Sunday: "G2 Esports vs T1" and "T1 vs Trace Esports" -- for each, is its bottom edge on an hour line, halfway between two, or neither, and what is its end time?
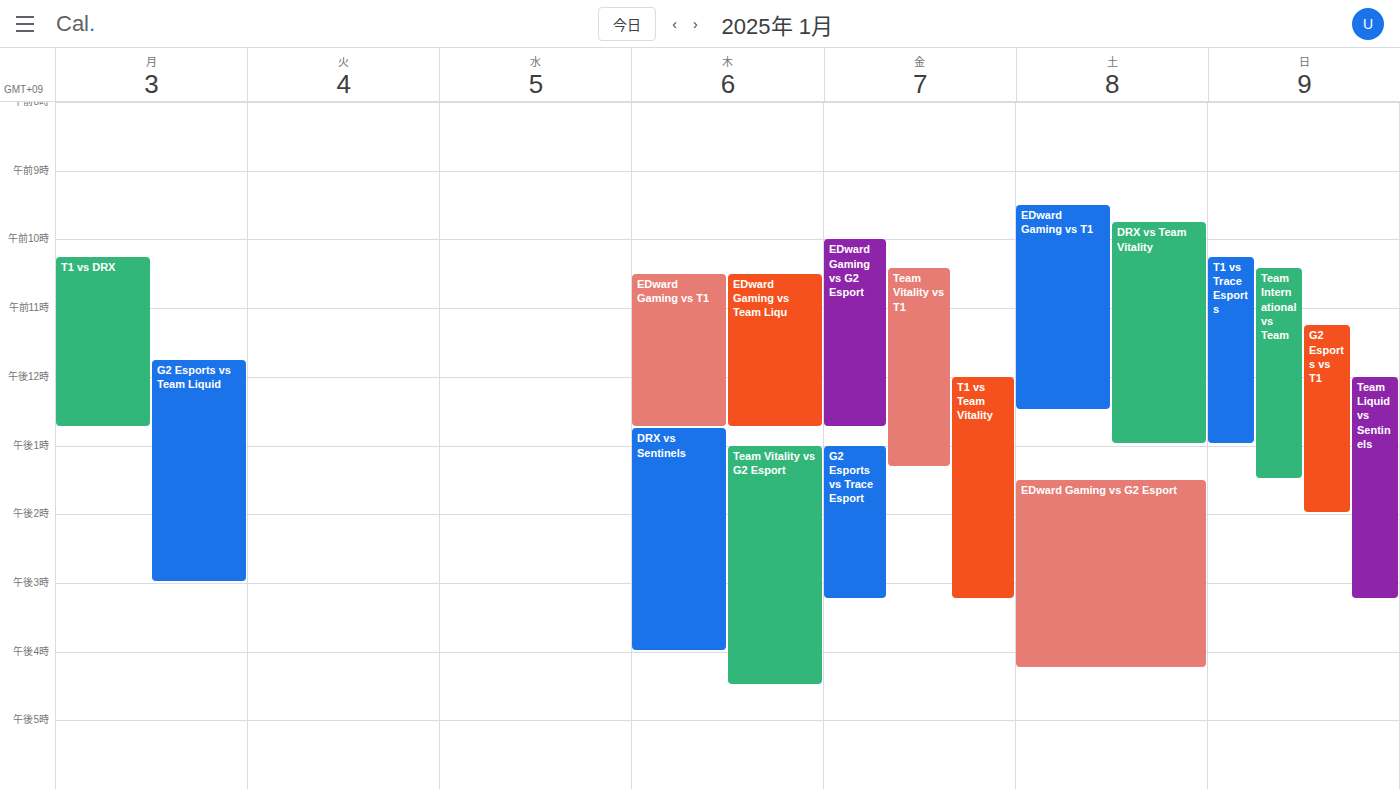
"G2 Esports vs T1": 2:00 PM, exactly on the 2 PM line. "T1 vs Trace Esports": 1:00 PM, exactly on the 1 PM line.